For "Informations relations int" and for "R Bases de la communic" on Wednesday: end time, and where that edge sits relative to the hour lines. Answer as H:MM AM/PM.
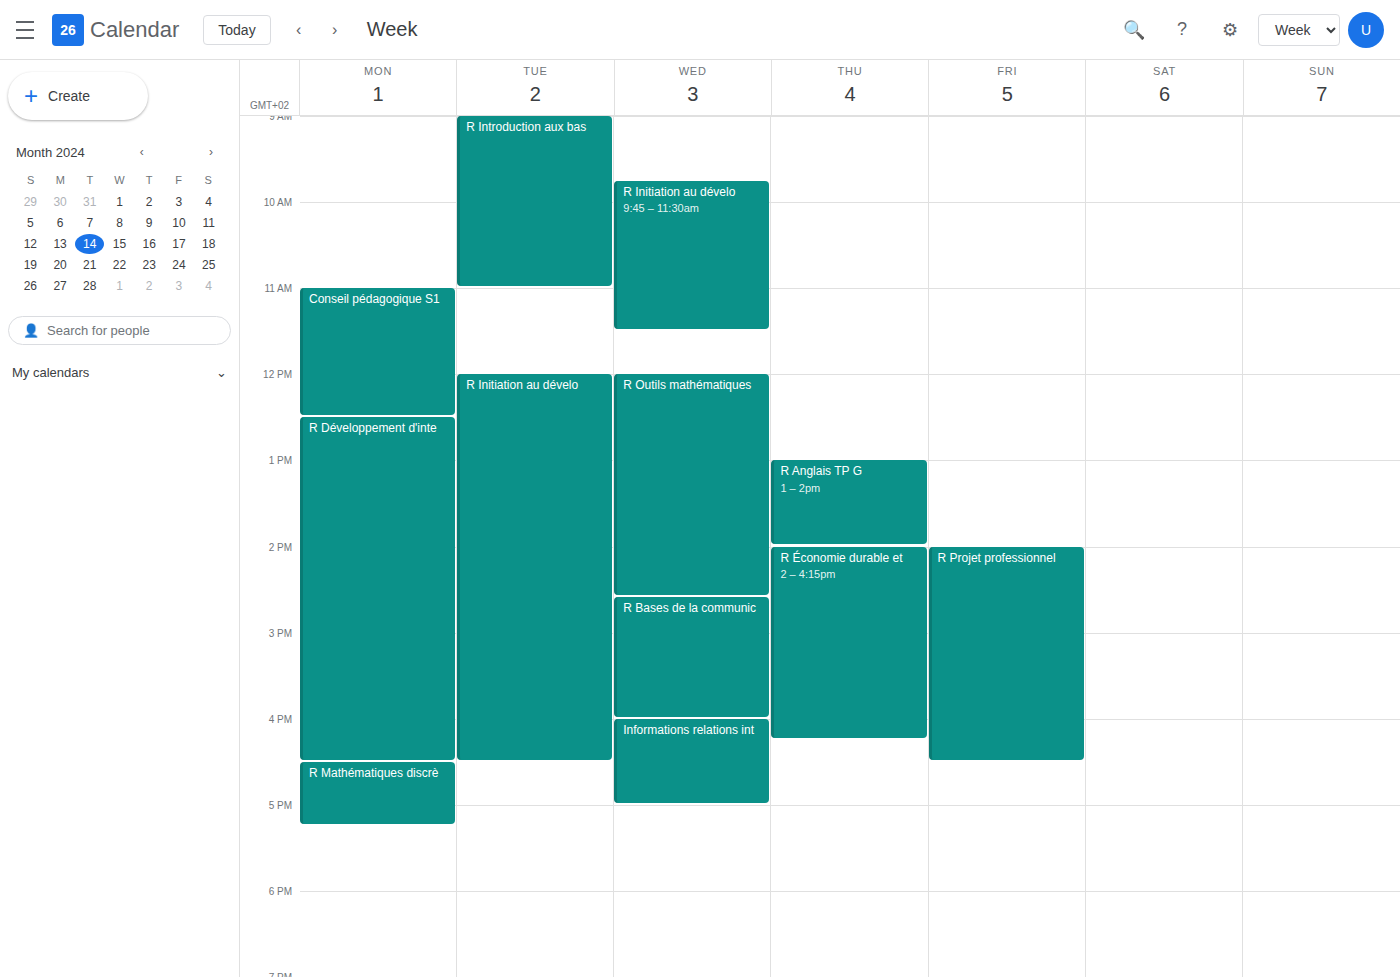
"Informations relations int": 5:00 PM, exactly on the 5 PM line. "R Bases de la communic": 4:00 PM, exactly on the 4 PM line.